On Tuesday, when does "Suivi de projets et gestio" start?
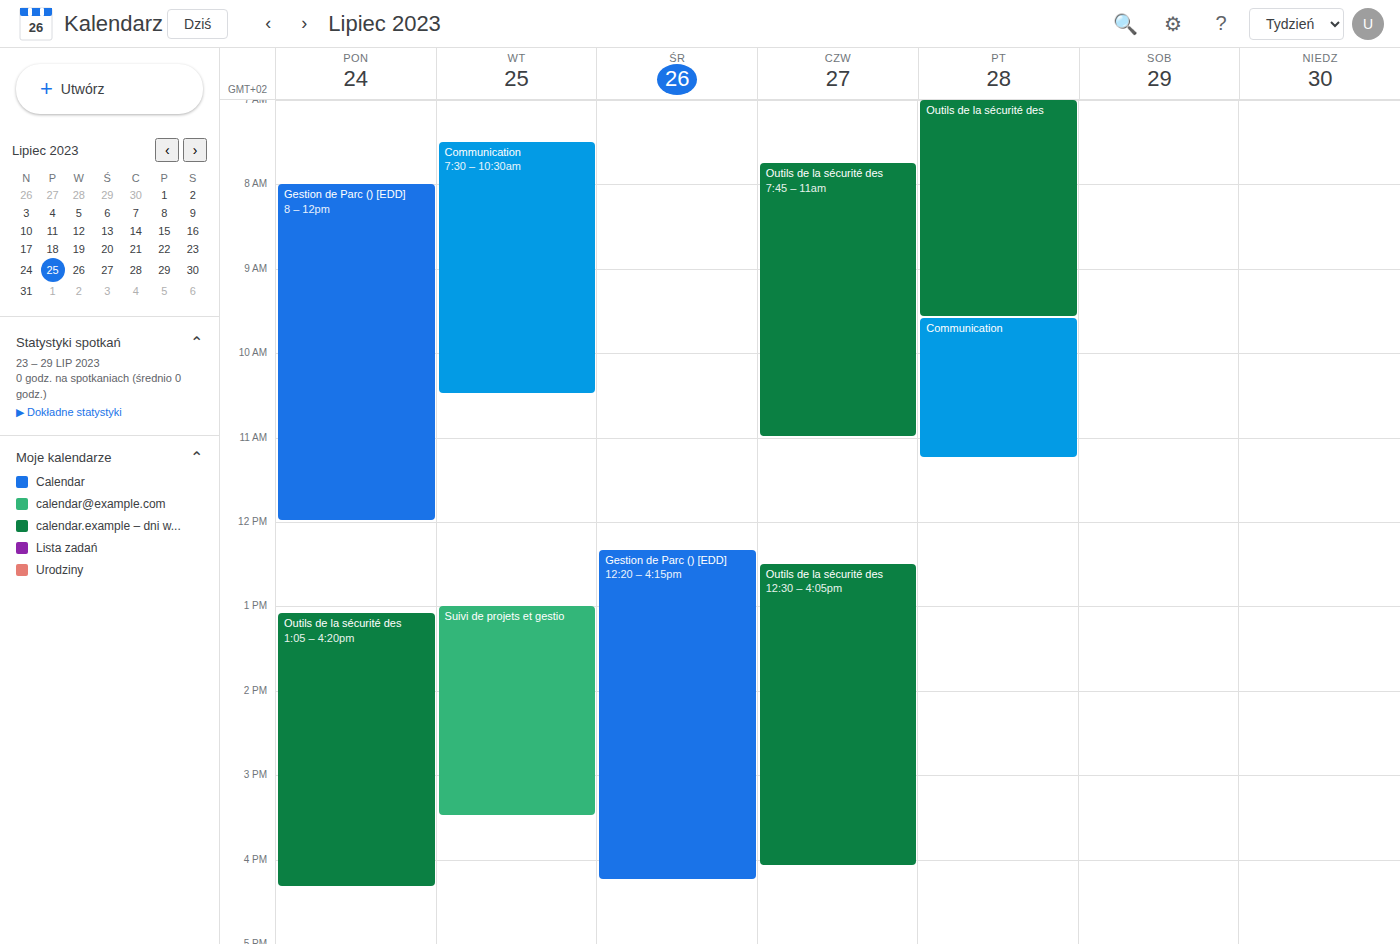
1:00 PM